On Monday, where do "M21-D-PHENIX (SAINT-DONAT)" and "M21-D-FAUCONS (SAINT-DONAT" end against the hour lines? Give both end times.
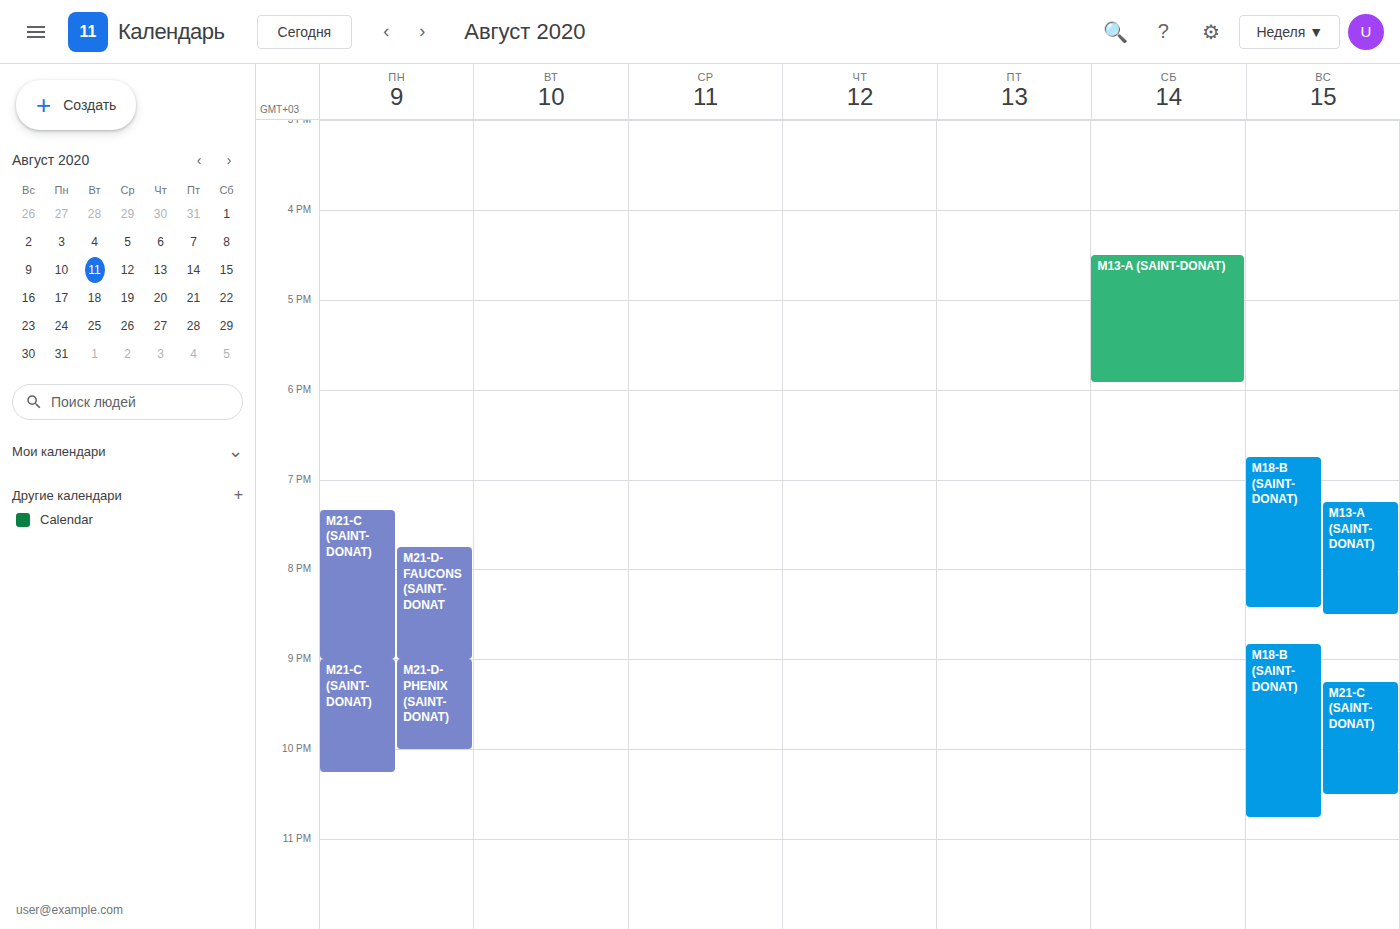
"M21-D-PHENIX (SAINT-DONAT)": 22:00, exactly on the 22:00 line. "M21-D-FAUCONS (SAINT-DONAT": 21:00, exactly on the 21:00 line.